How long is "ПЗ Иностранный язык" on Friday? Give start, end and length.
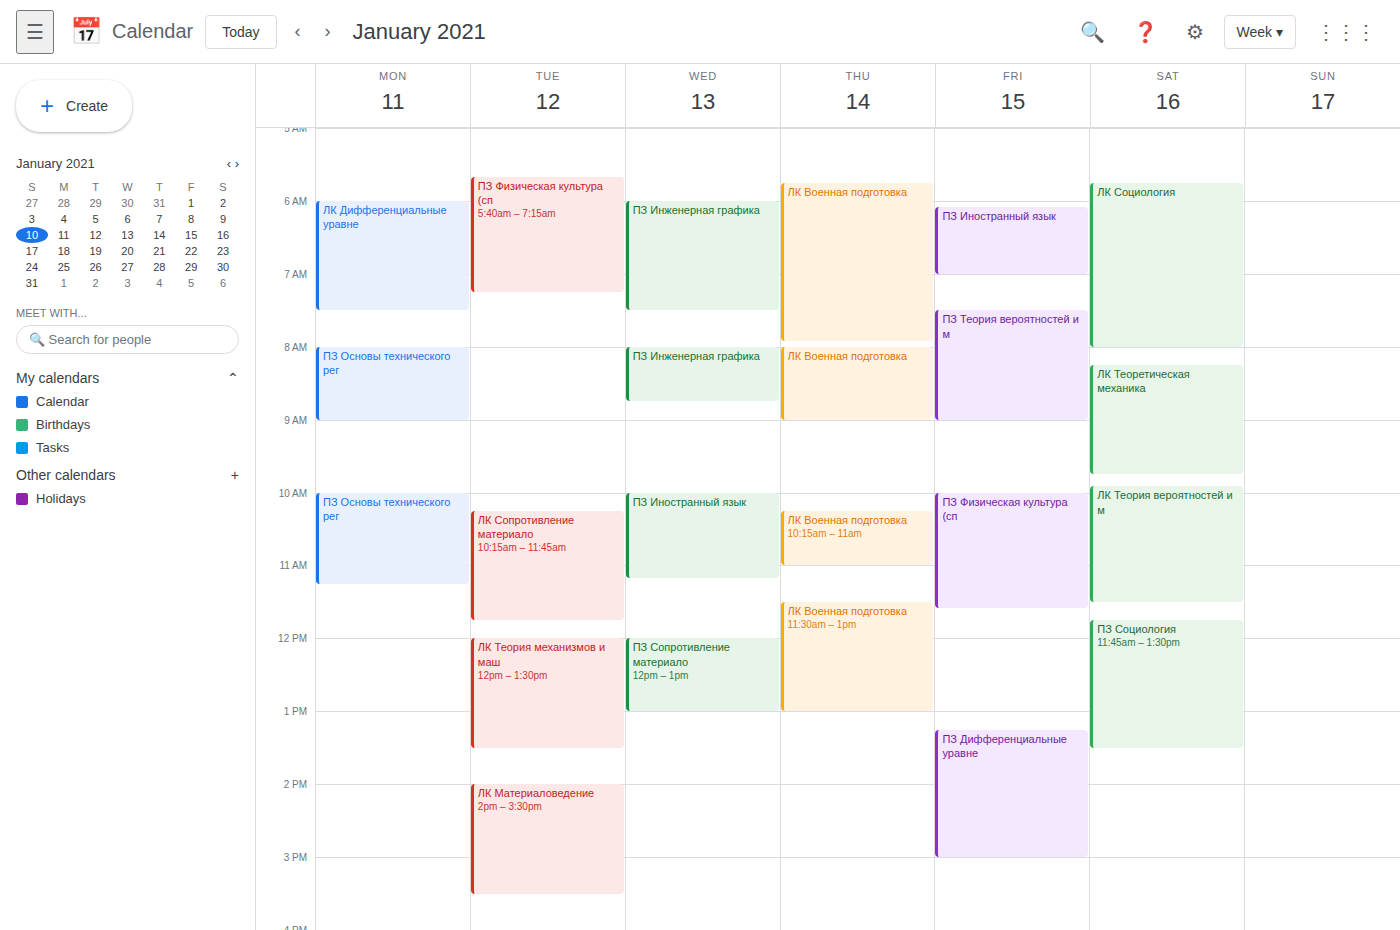
6:05 AM to 7:00 AM, 55 minutes